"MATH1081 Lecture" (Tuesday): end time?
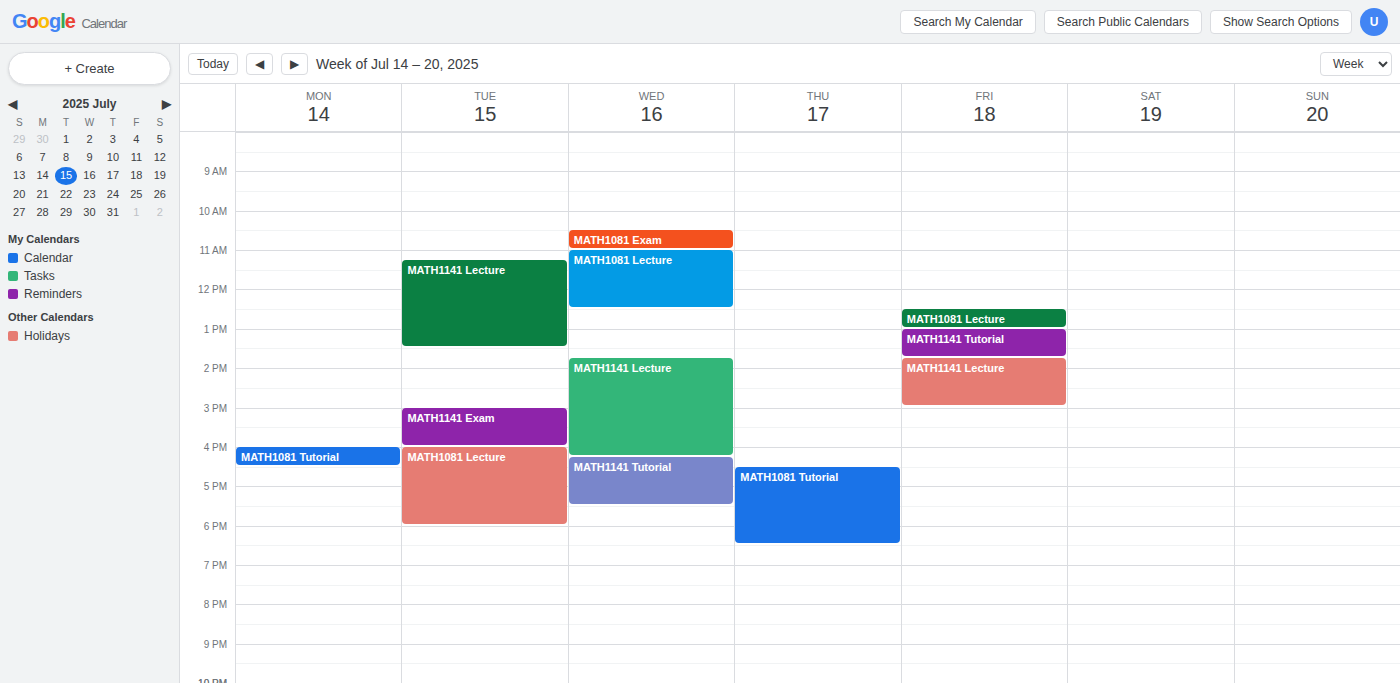
6:00 PM